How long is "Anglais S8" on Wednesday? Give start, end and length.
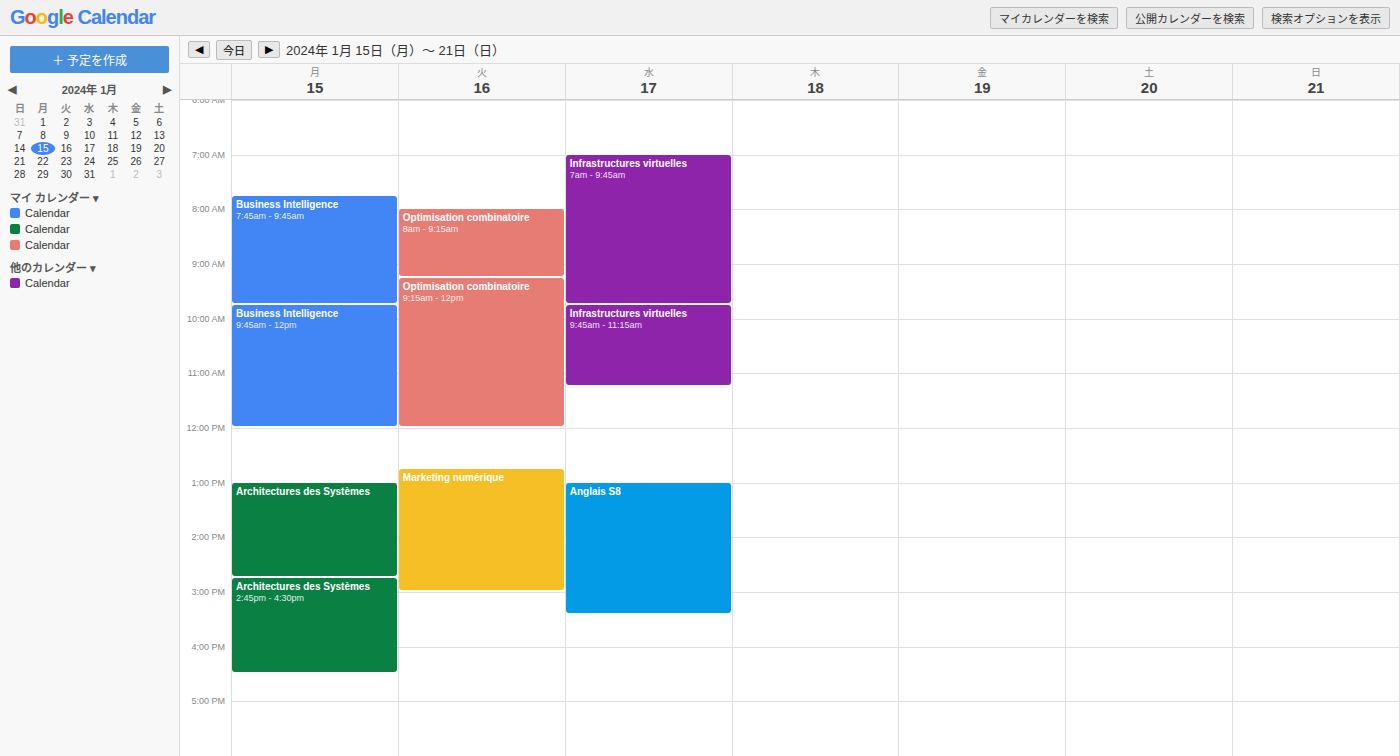
1:00 PM to 3:25 PM, 2 hours 25 minutes